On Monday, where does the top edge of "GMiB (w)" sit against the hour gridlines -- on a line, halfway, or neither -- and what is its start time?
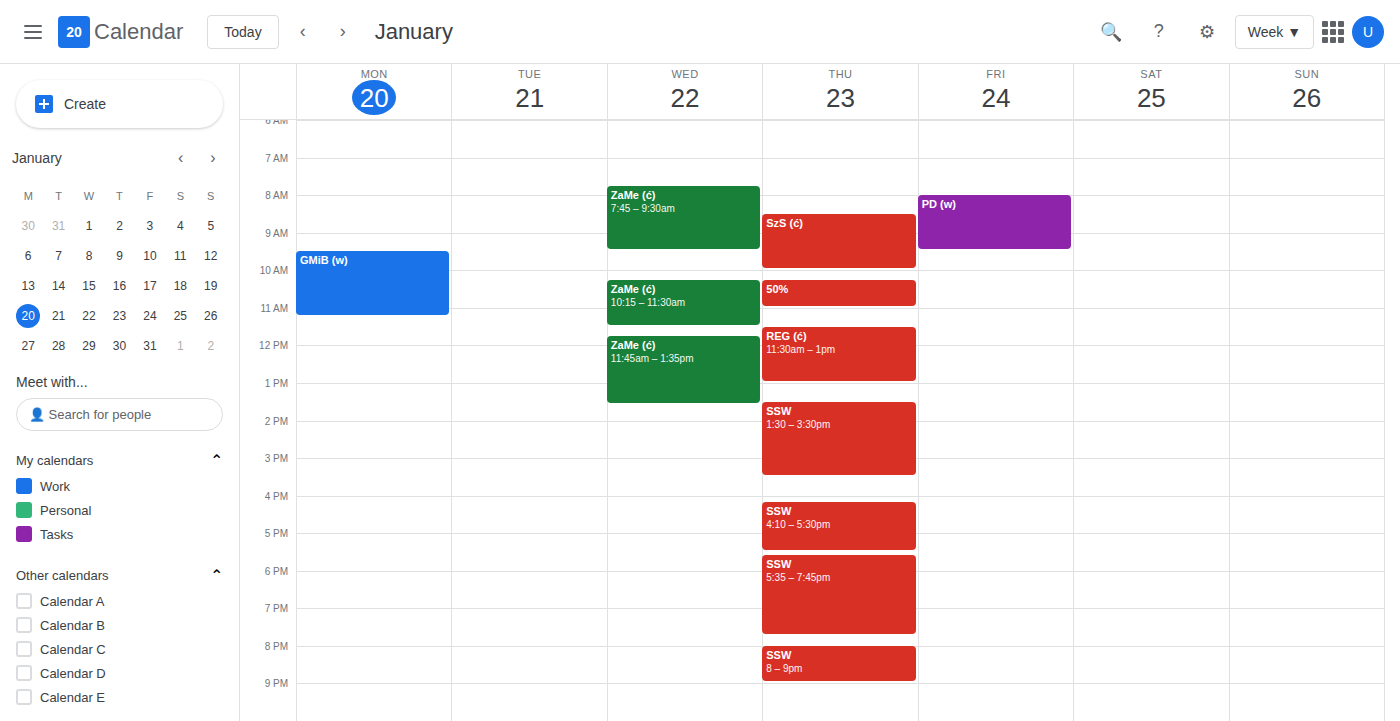
9:30 AM -- halfway between the 9 AM and 10 AM lines.